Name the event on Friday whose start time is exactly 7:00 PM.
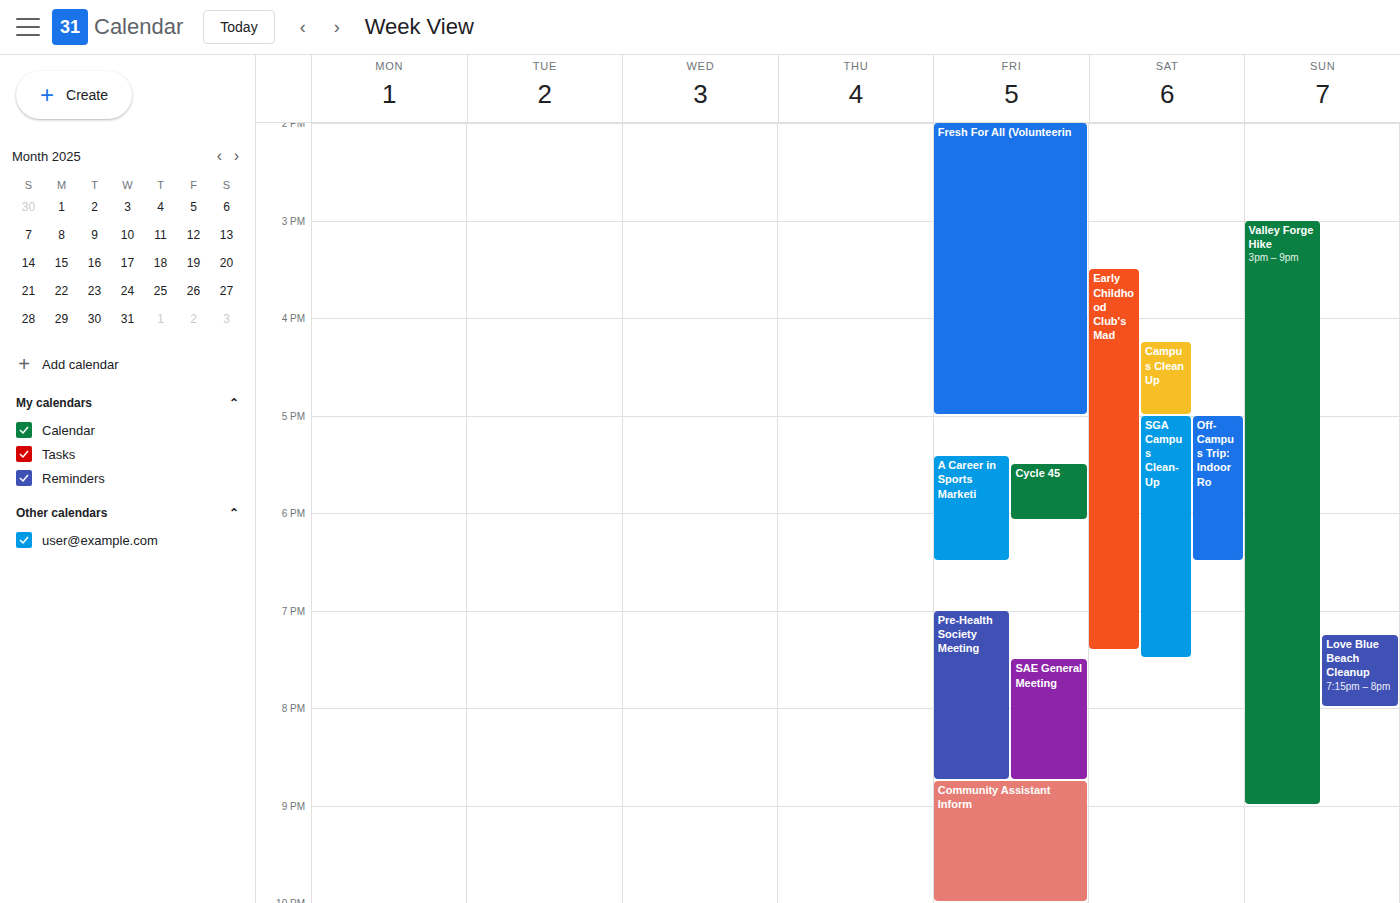
"Pre-Health Society Meeting"